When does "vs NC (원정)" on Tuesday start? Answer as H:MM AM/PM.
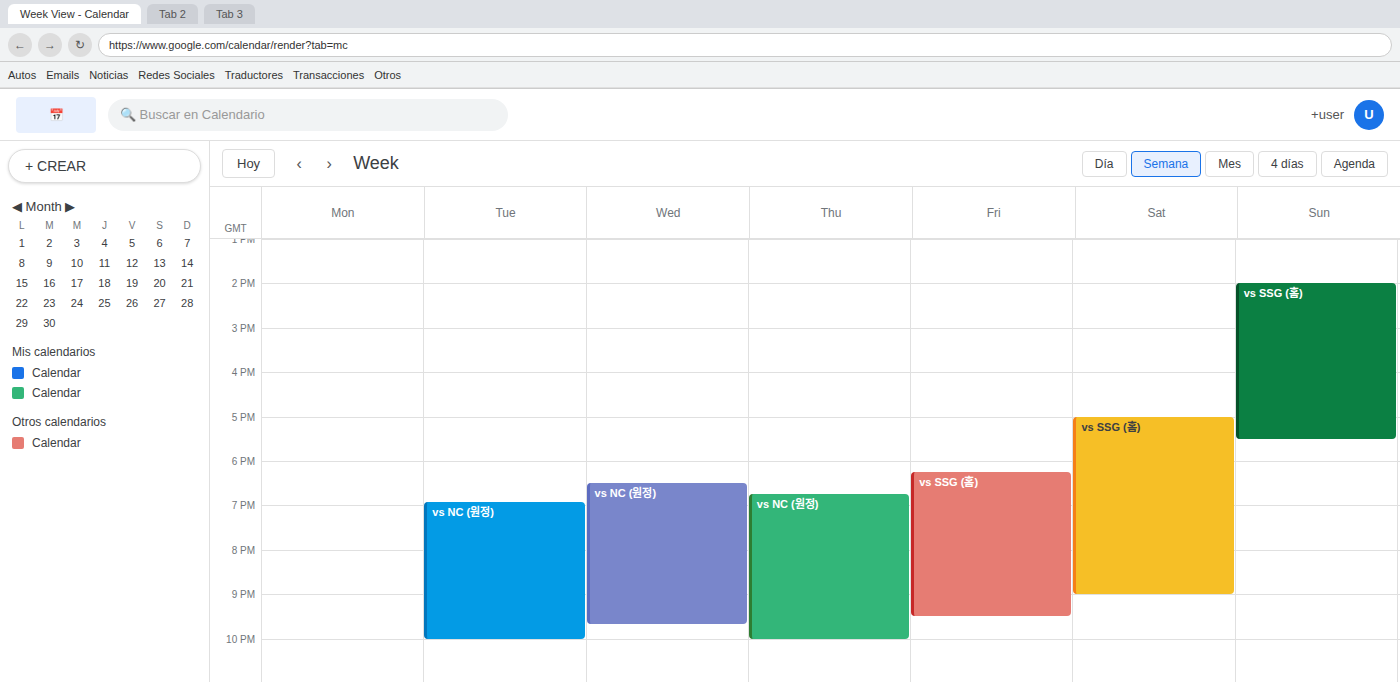
6:55 PM